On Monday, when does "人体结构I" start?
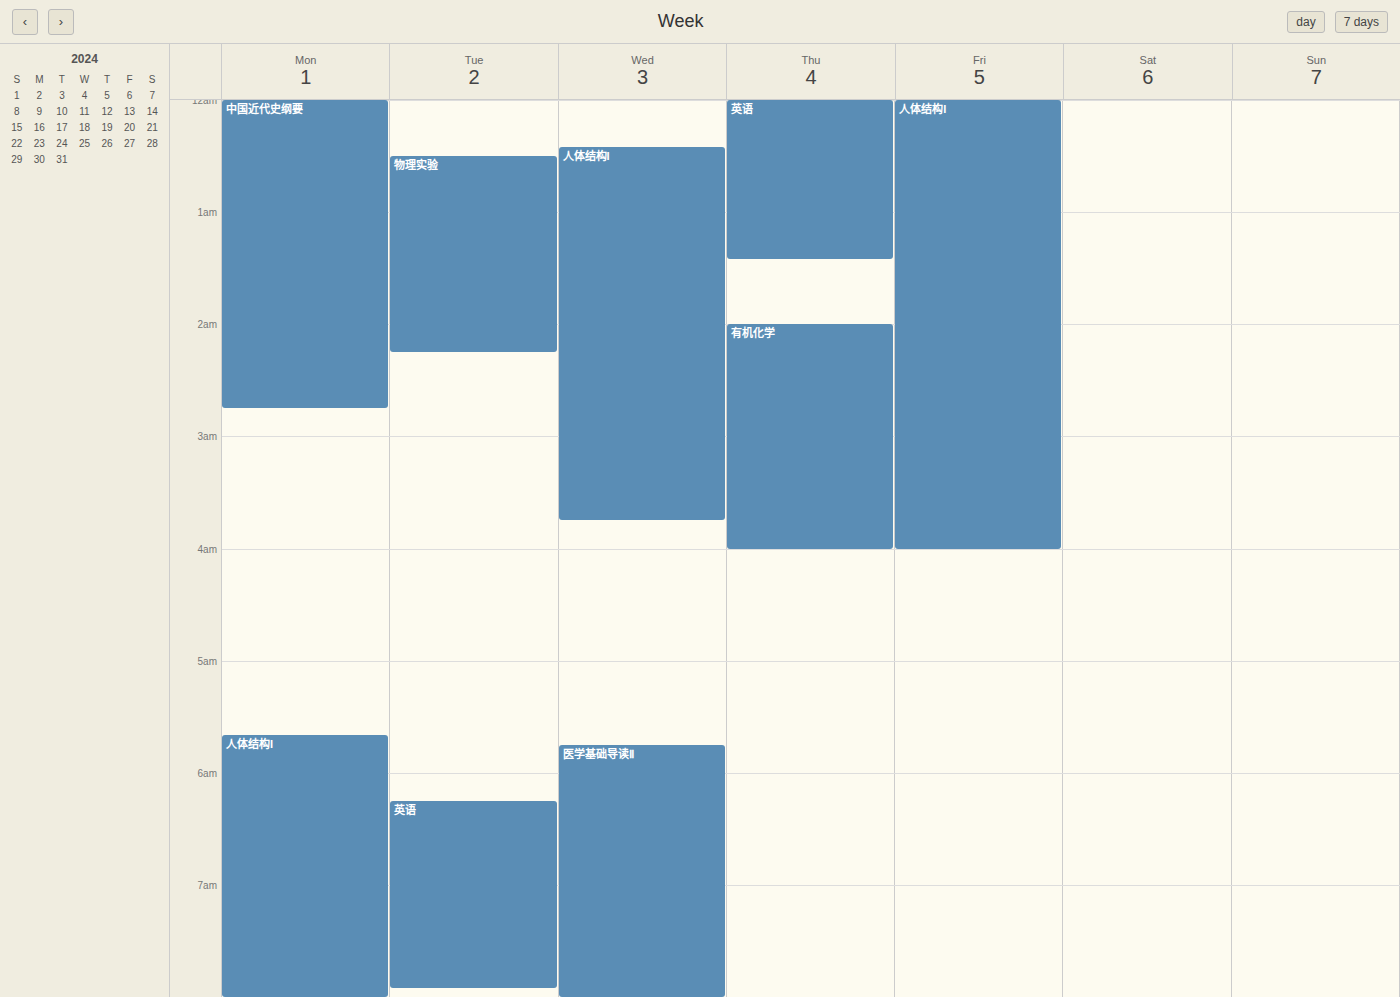
5:40 AM